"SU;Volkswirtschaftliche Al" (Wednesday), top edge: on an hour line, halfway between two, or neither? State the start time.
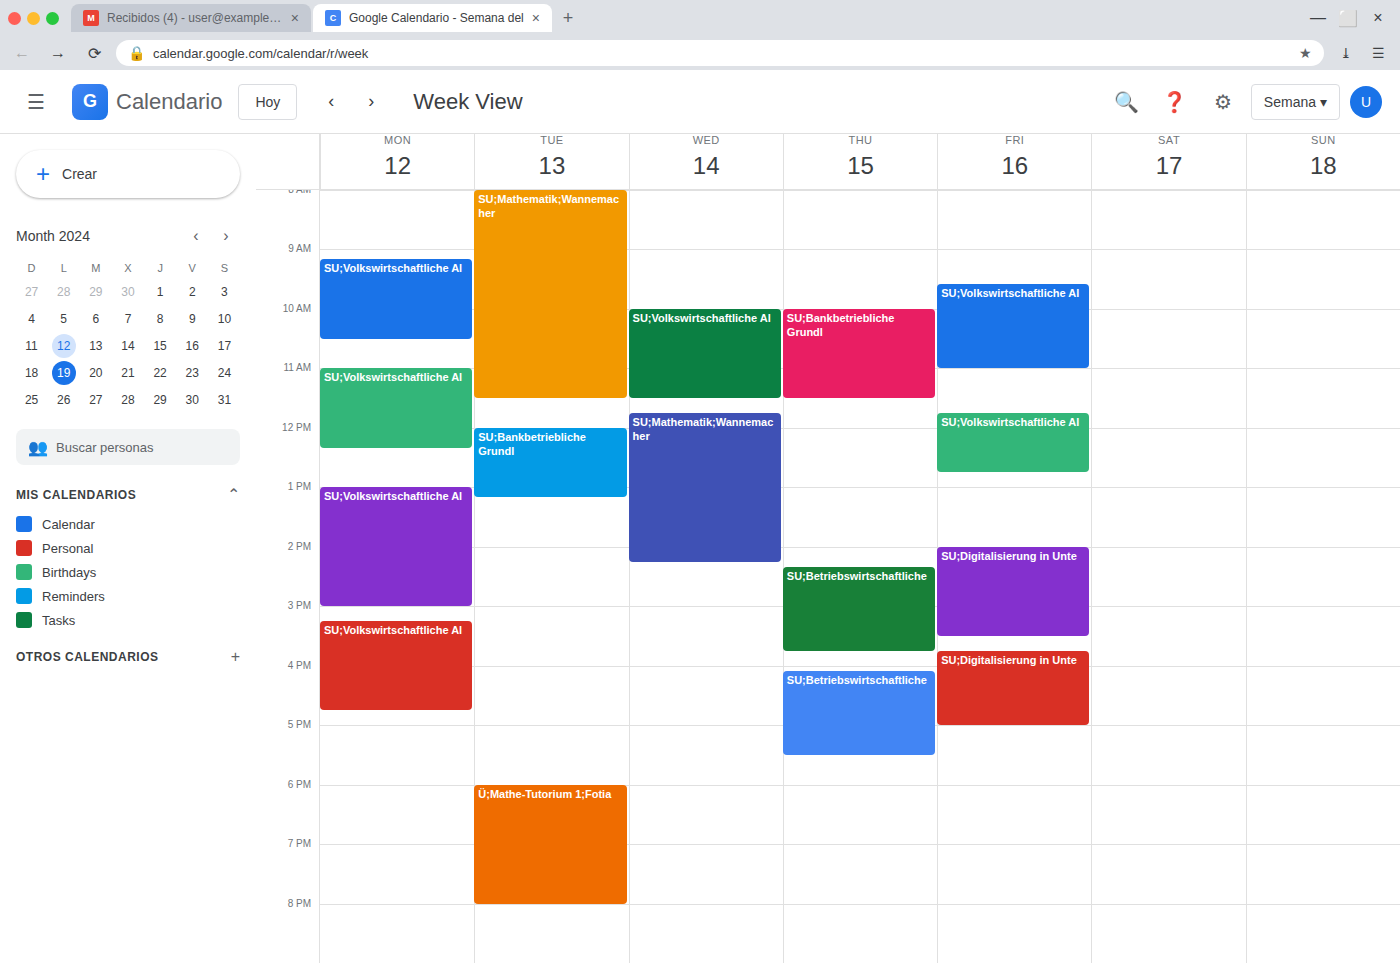
10:00 AM -- exactly on the 10 AM line.